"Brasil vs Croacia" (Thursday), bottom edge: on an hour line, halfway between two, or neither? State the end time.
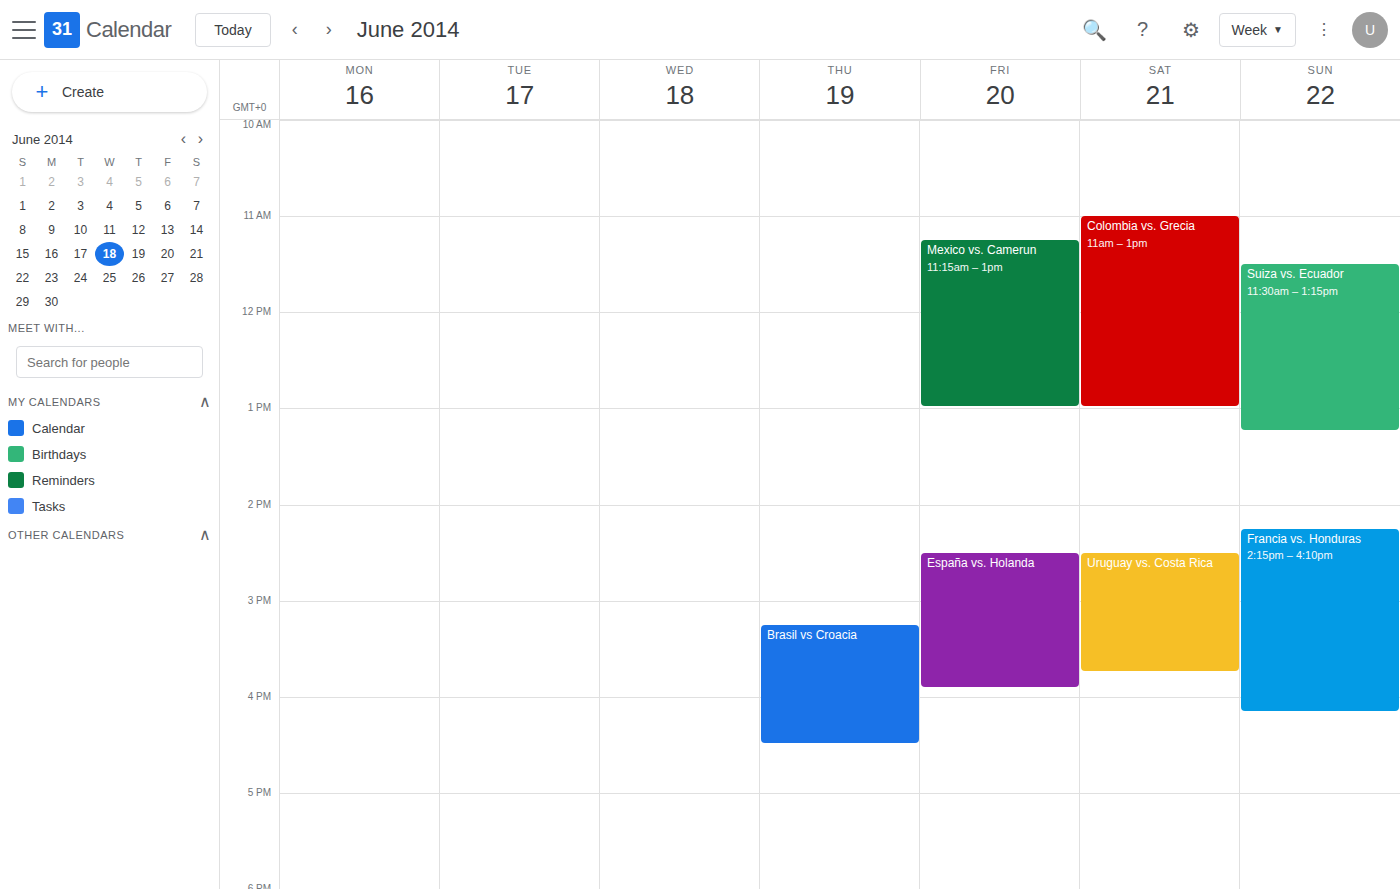
4:30 PM -- halfway between the 4 PM and 5 PM lines.